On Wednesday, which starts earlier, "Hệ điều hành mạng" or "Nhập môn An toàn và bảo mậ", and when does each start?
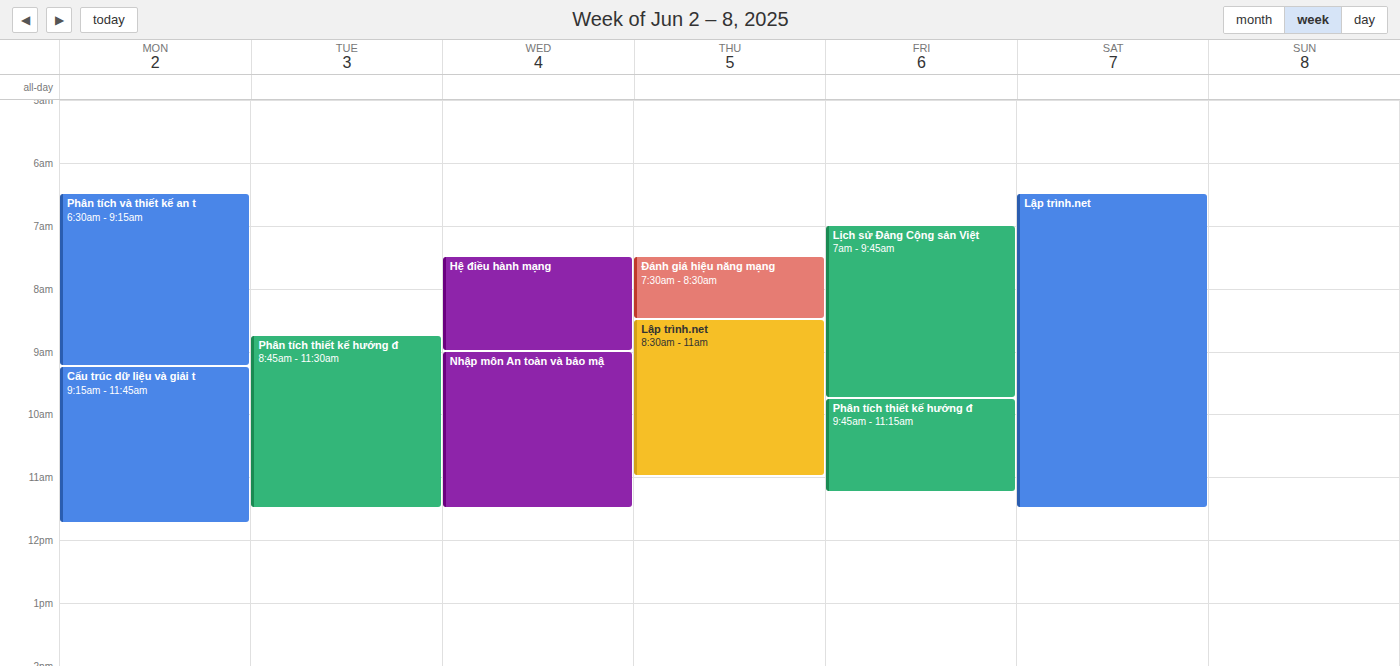
"Hệ điều hành mạng" 07:30; "Nhập môn An toàn và bảo mậ" 09:00.